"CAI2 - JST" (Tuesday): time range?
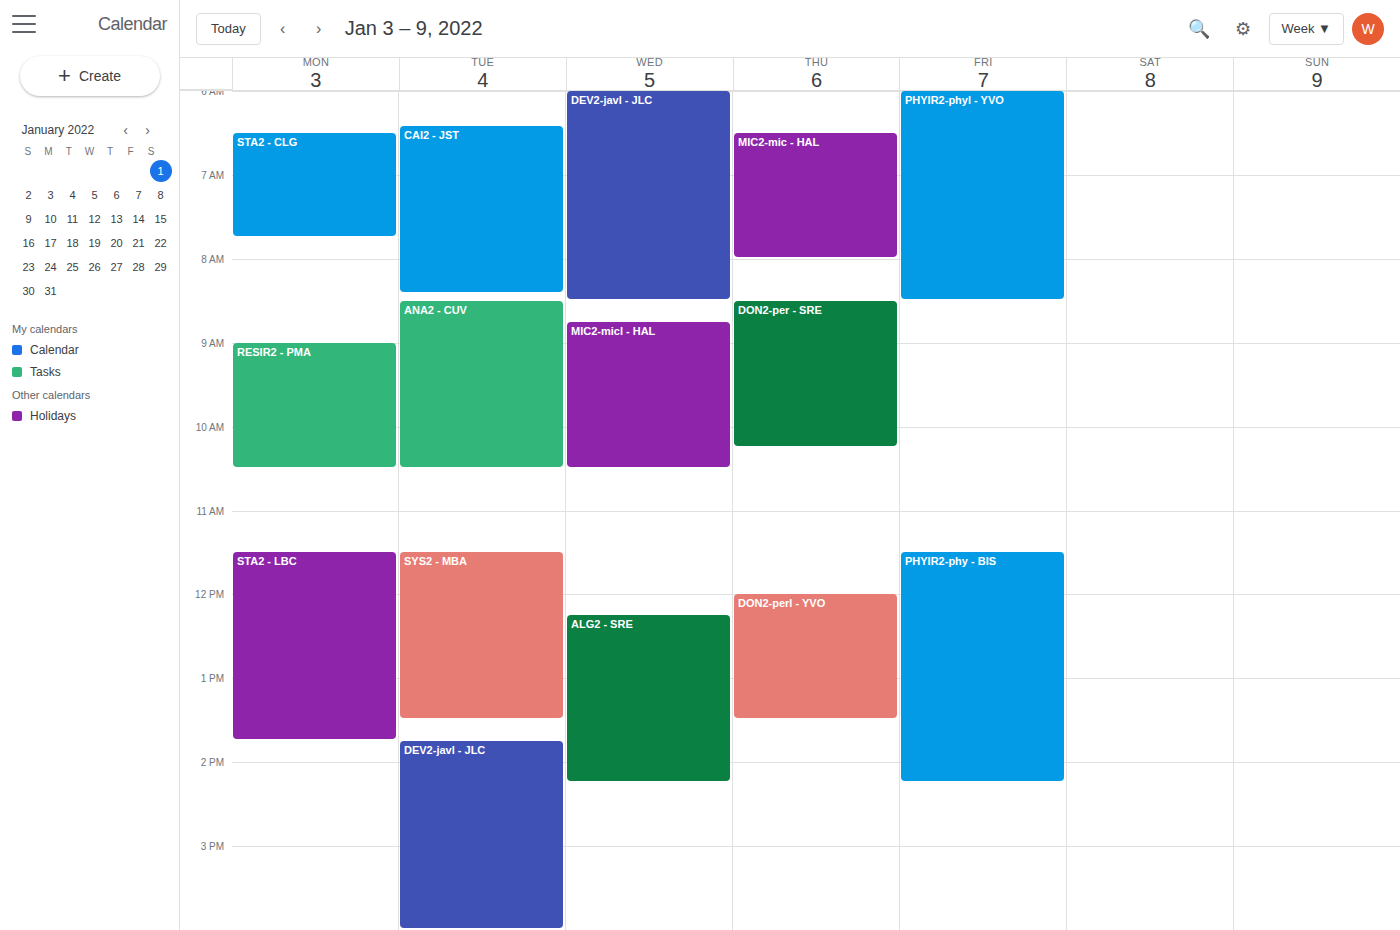
6:25 AM to 8:25 AM